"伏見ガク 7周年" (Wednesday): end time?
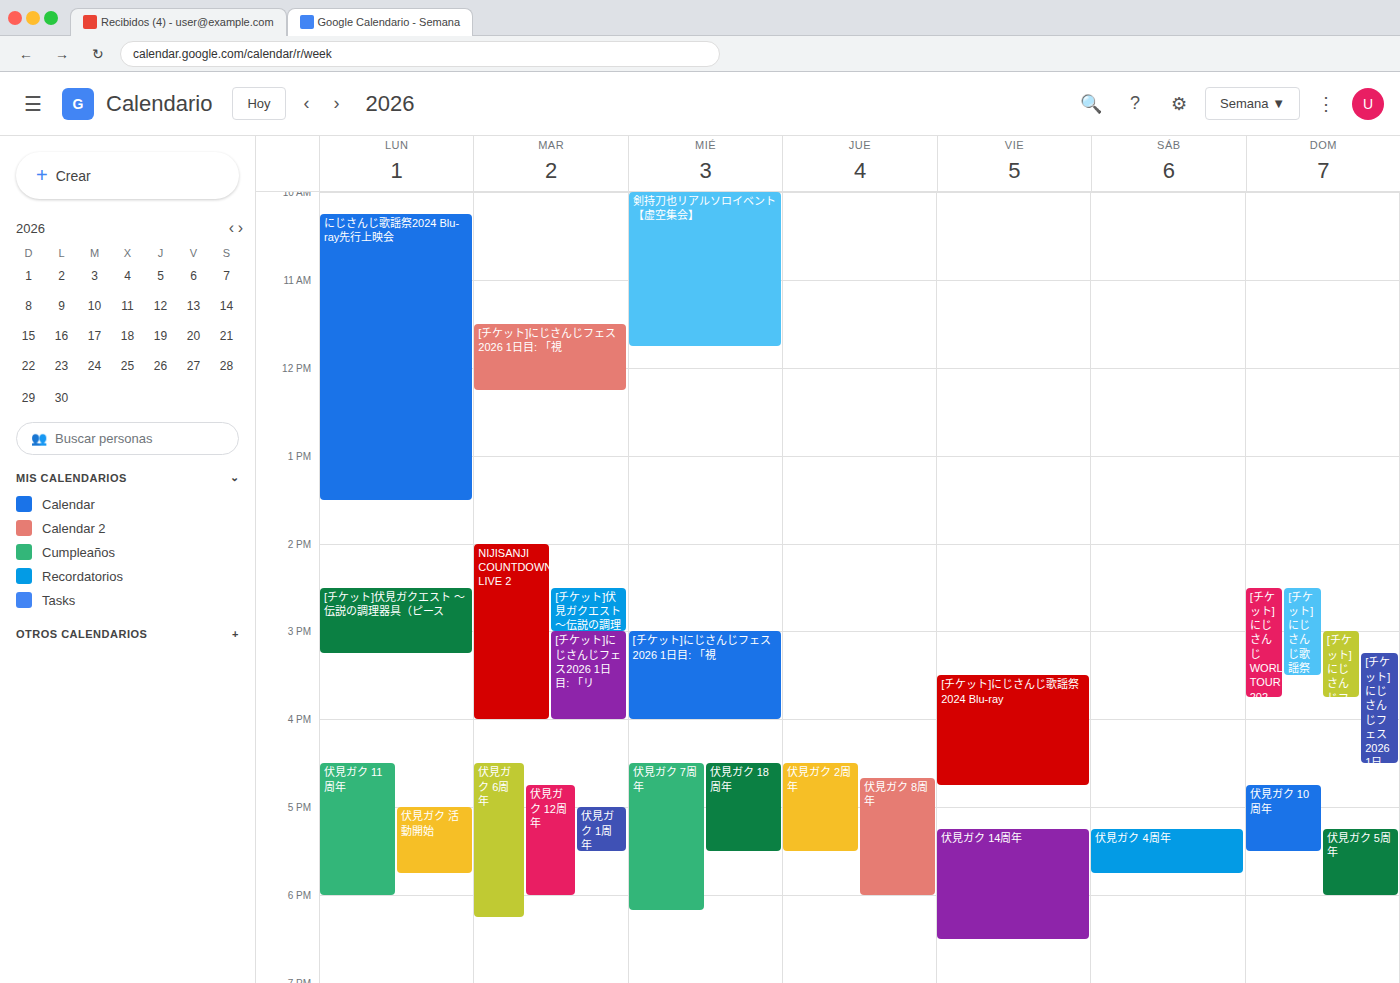
6:10 PM